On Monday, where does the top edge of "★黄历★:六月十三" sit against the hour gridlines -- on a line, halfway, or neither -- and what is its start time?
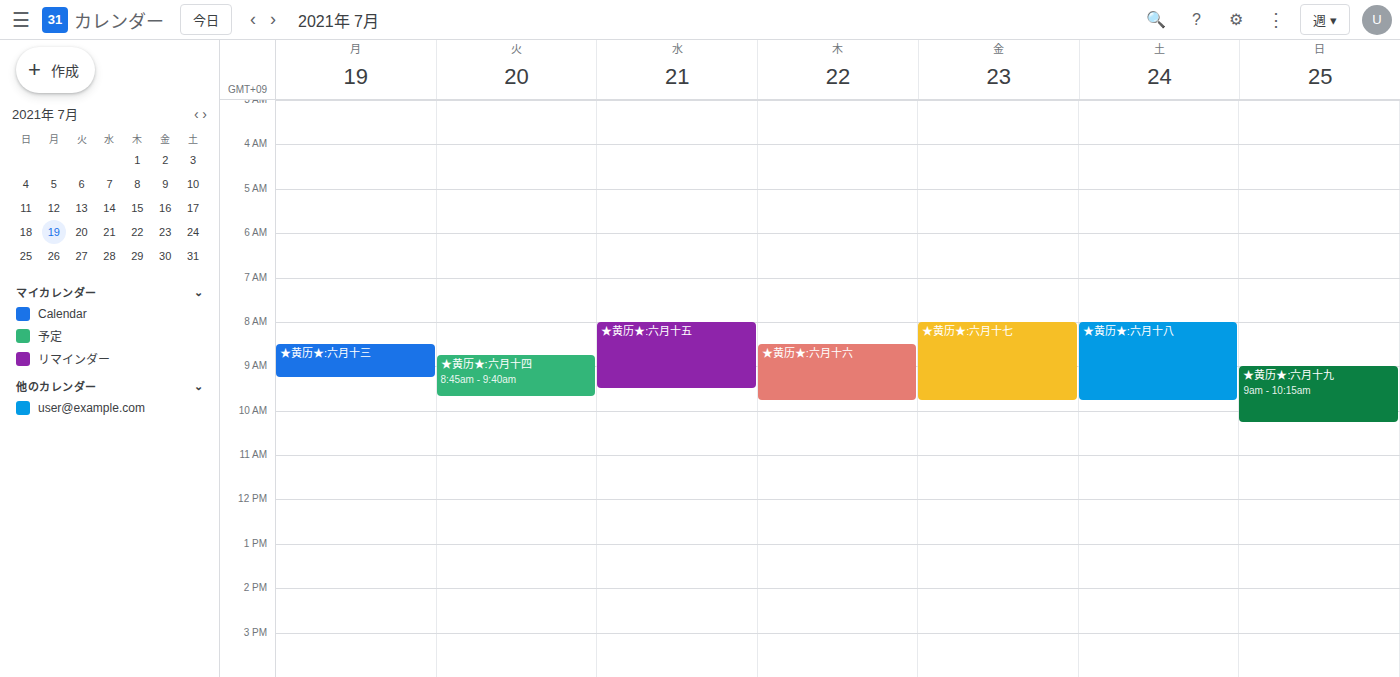
08:30 -- halfway between the 08:00 and 09:00 lines.